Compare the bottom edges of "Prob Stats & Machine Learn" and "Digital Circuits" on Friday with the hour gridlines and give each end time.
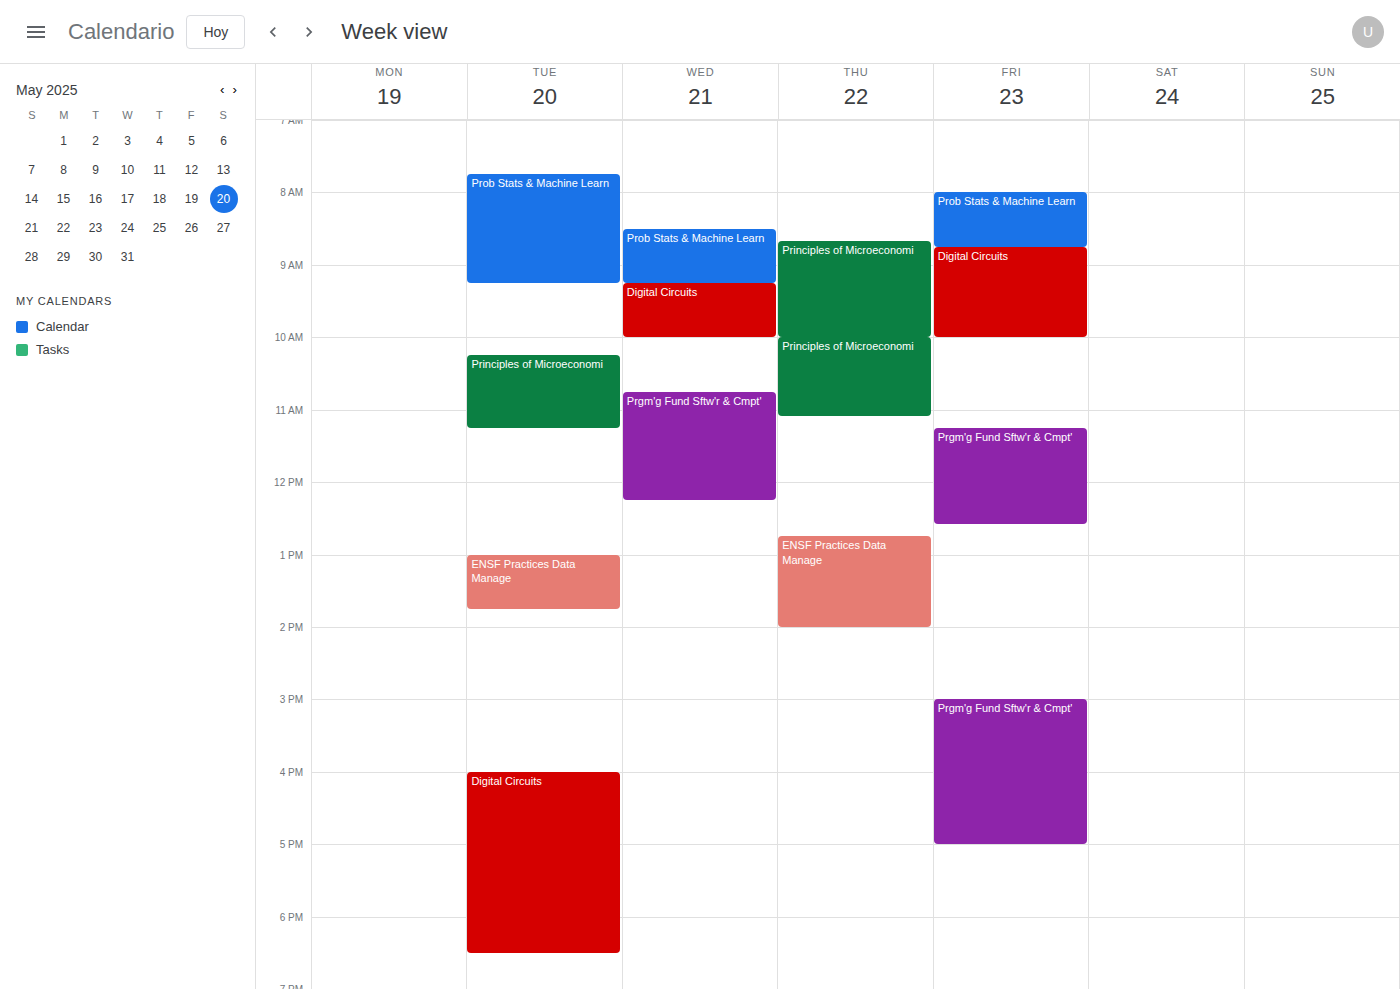
"Prob Stats & Machine Learn": 8:45 AM, neither: three quarters of the way from the 8 AM line to the 9 AM line. "Digital Circuits": 10:00 AM, exactly on the 10 AM line.